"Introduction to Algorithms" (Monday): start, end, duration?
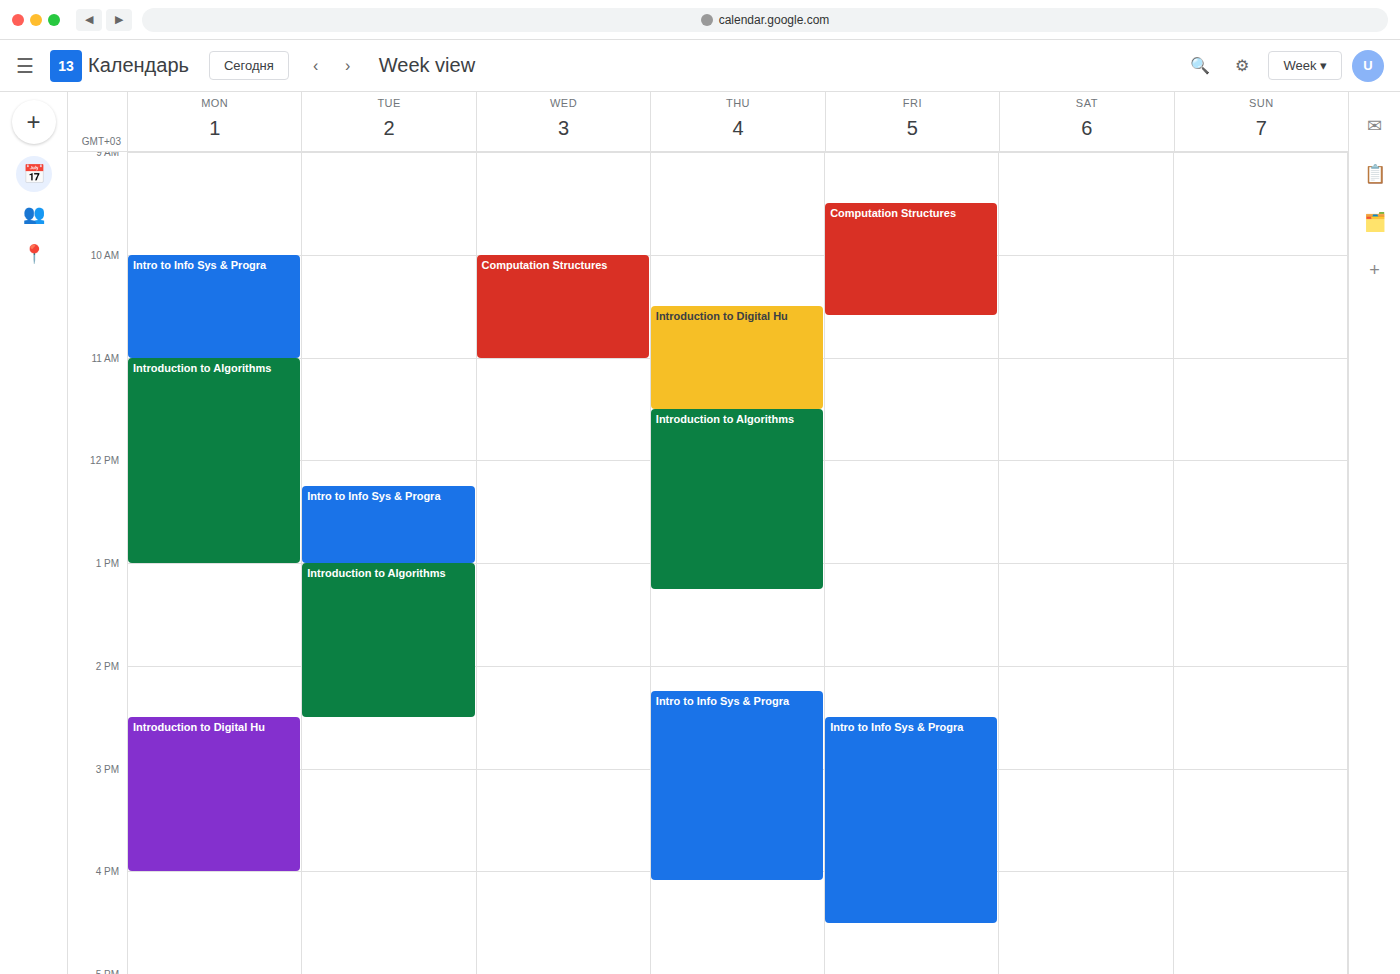
11:00 AM to 1:00 PM, 2 hours